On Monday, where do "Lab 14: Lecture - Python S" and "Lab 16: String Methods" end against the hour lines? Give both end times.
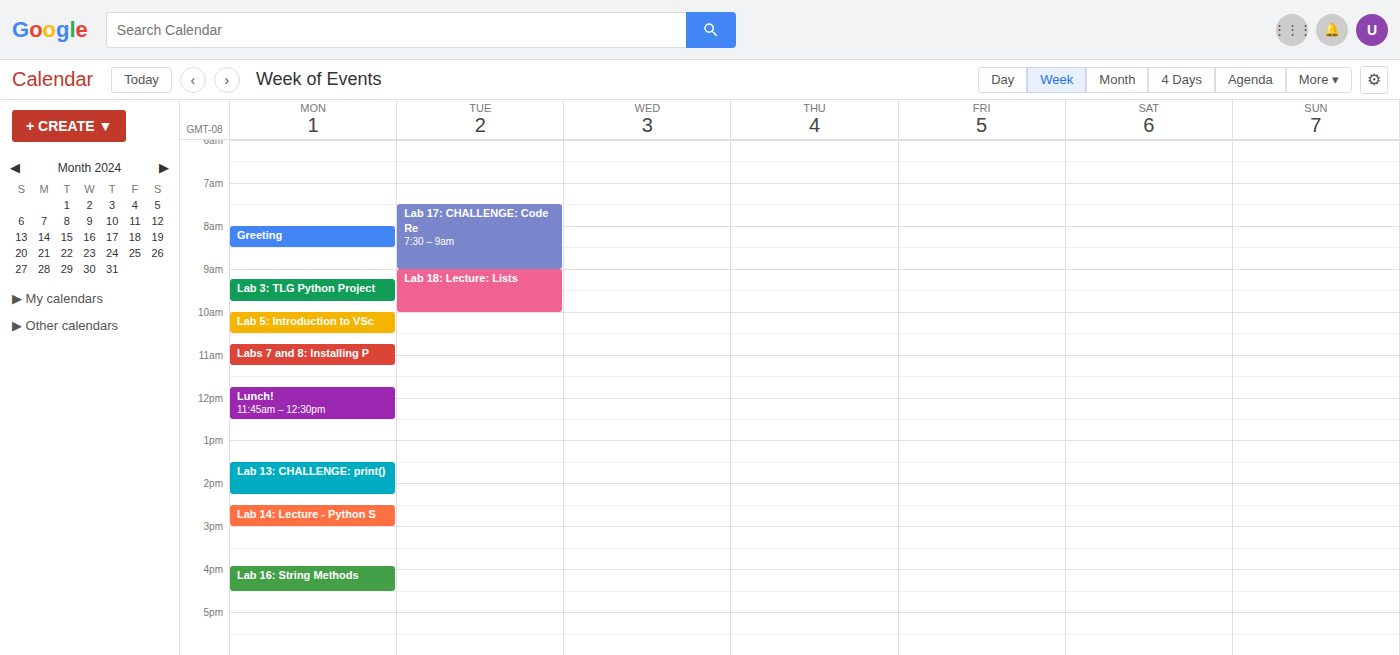
"Lab 14: Lecture - Python S": 3:00 PM, exactly on the 3 PM line. "Lab 16: String Methods": 4:30 PM, halfway between the 4 PM and 5 PM lines.